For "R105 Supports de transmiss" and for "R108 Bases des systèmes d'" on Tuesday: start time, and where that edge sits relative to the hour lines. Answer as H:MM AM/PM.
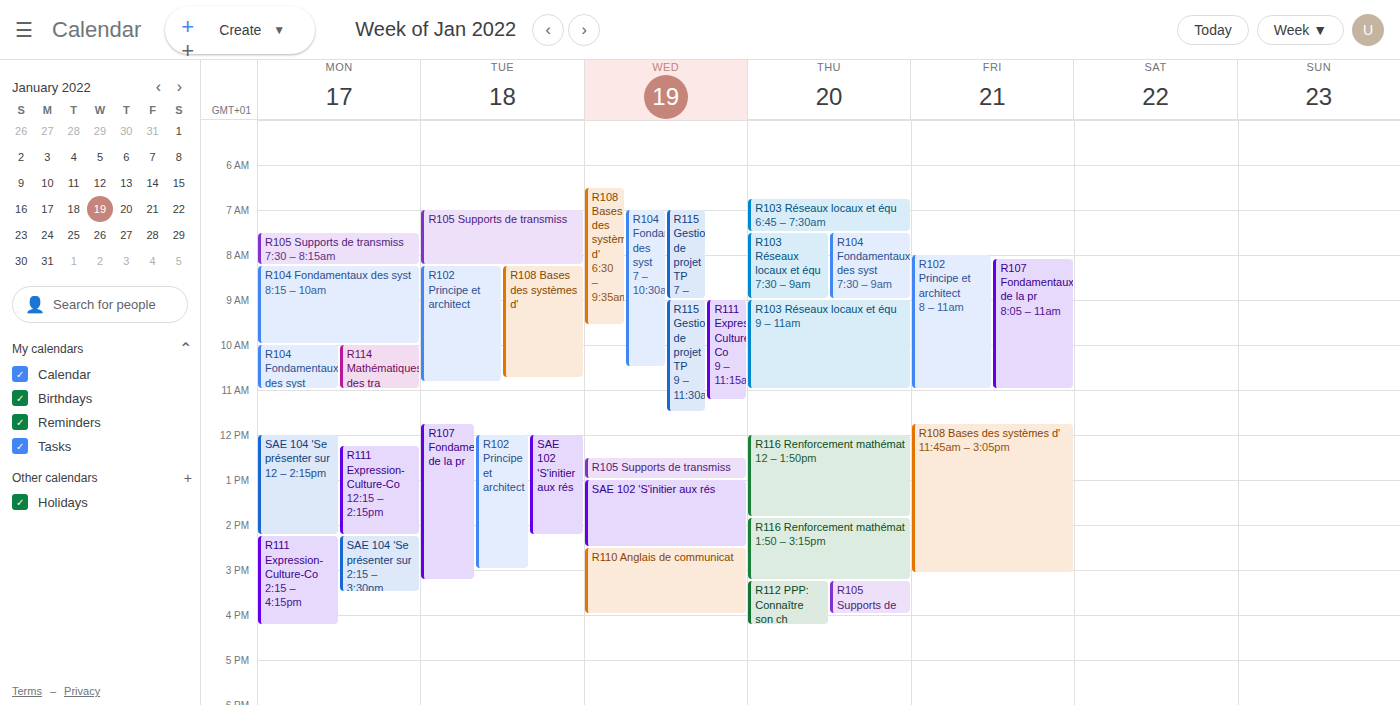
"R105 Supports de transmiss": 7:00 AM, exactly on the 7 AM line. "R108 Bases des systèmes d'": 8:15 AM, neither: a quarter of the way from the 8 AM line to the 9 AM line.